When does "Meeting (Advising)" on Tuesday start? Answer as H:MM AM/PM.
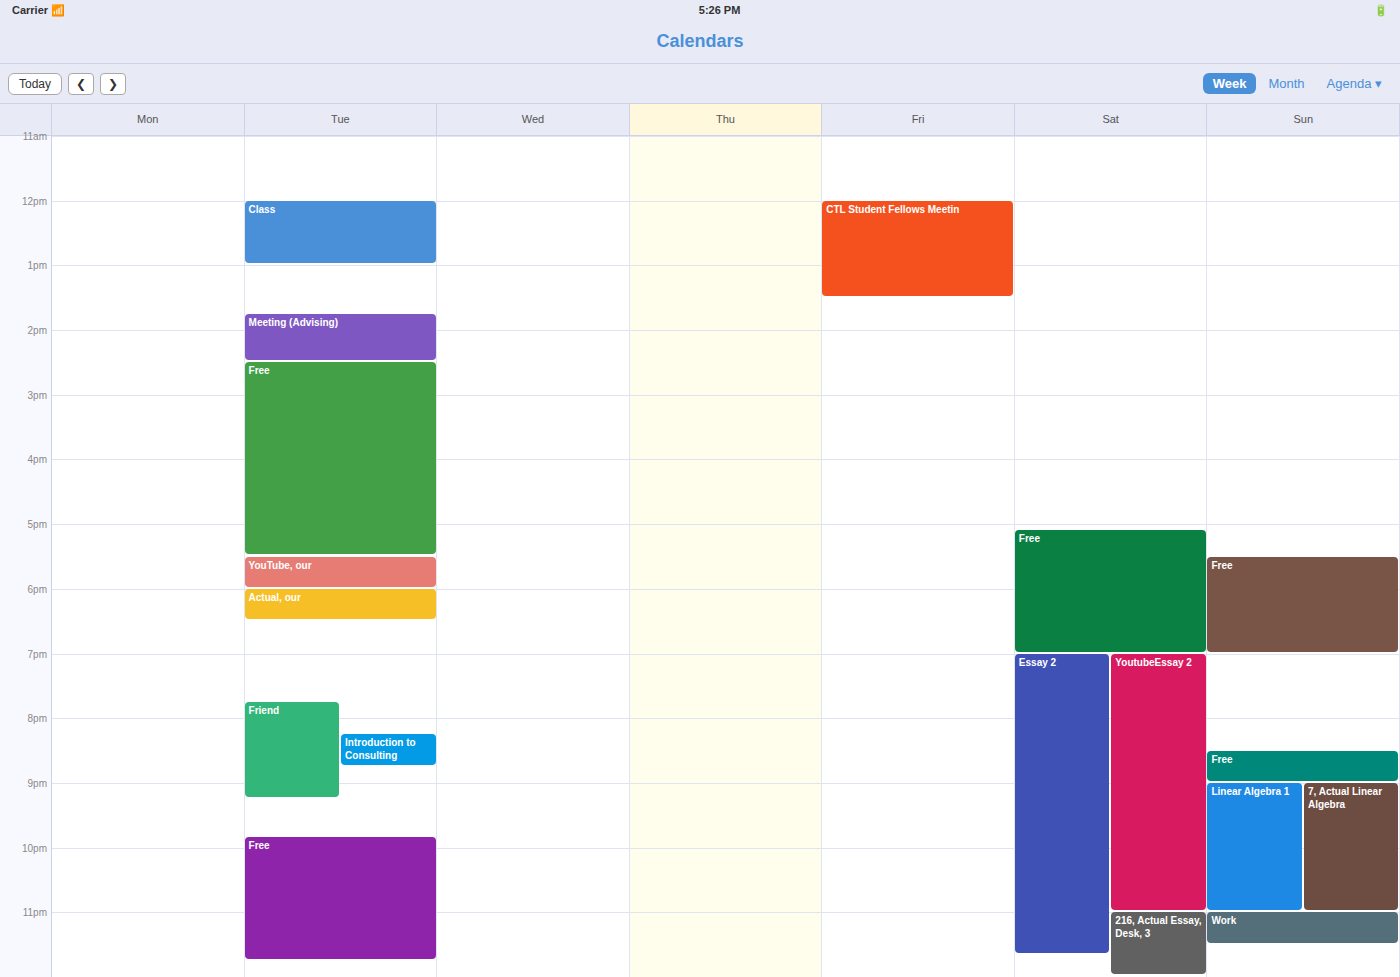
1:45 PM